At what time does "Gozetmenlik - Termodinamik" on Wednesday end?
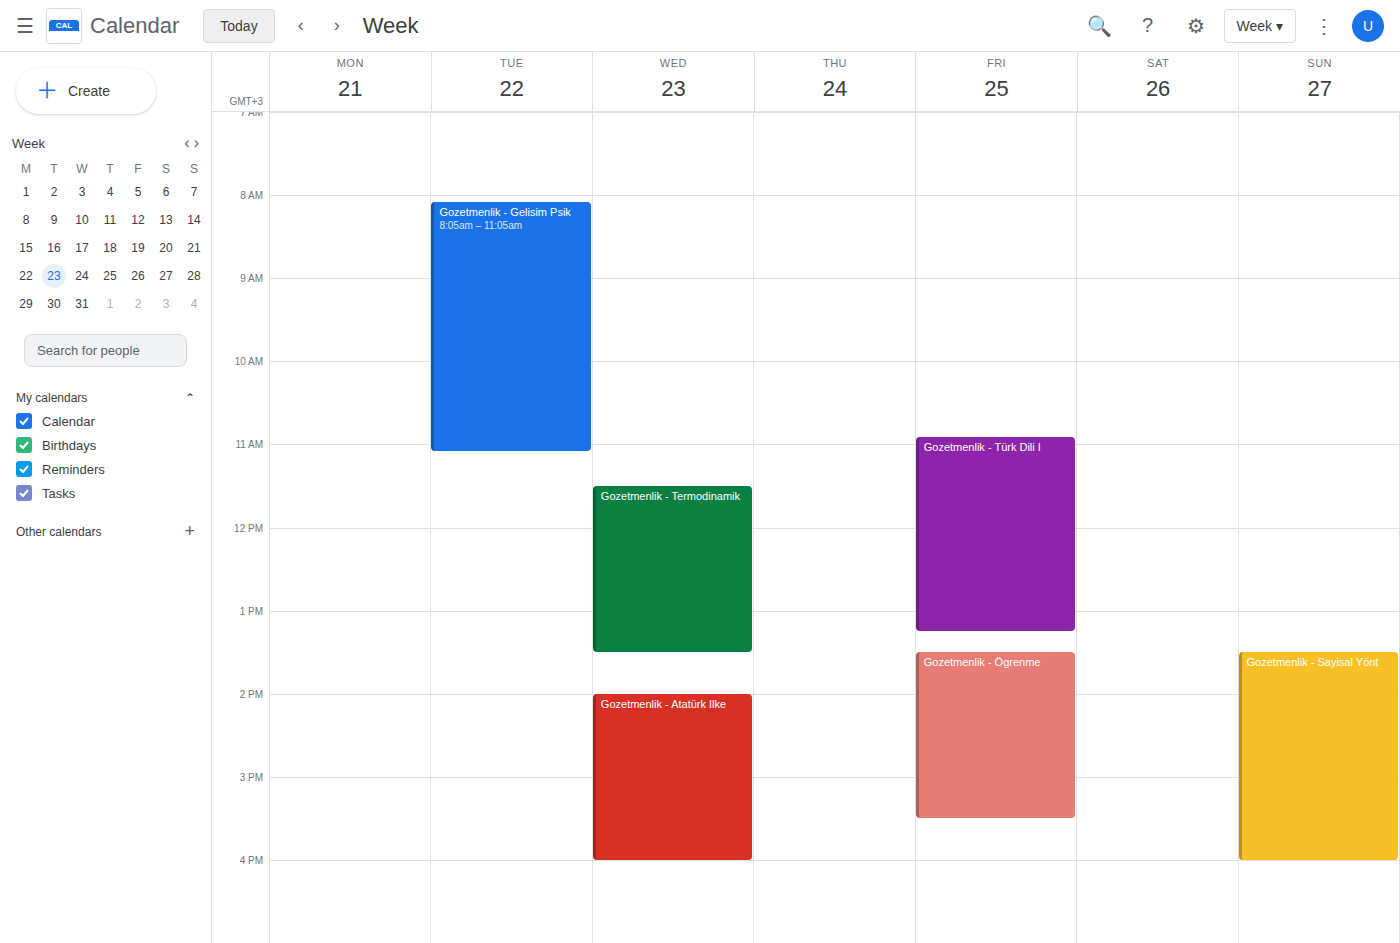
1:30 PM